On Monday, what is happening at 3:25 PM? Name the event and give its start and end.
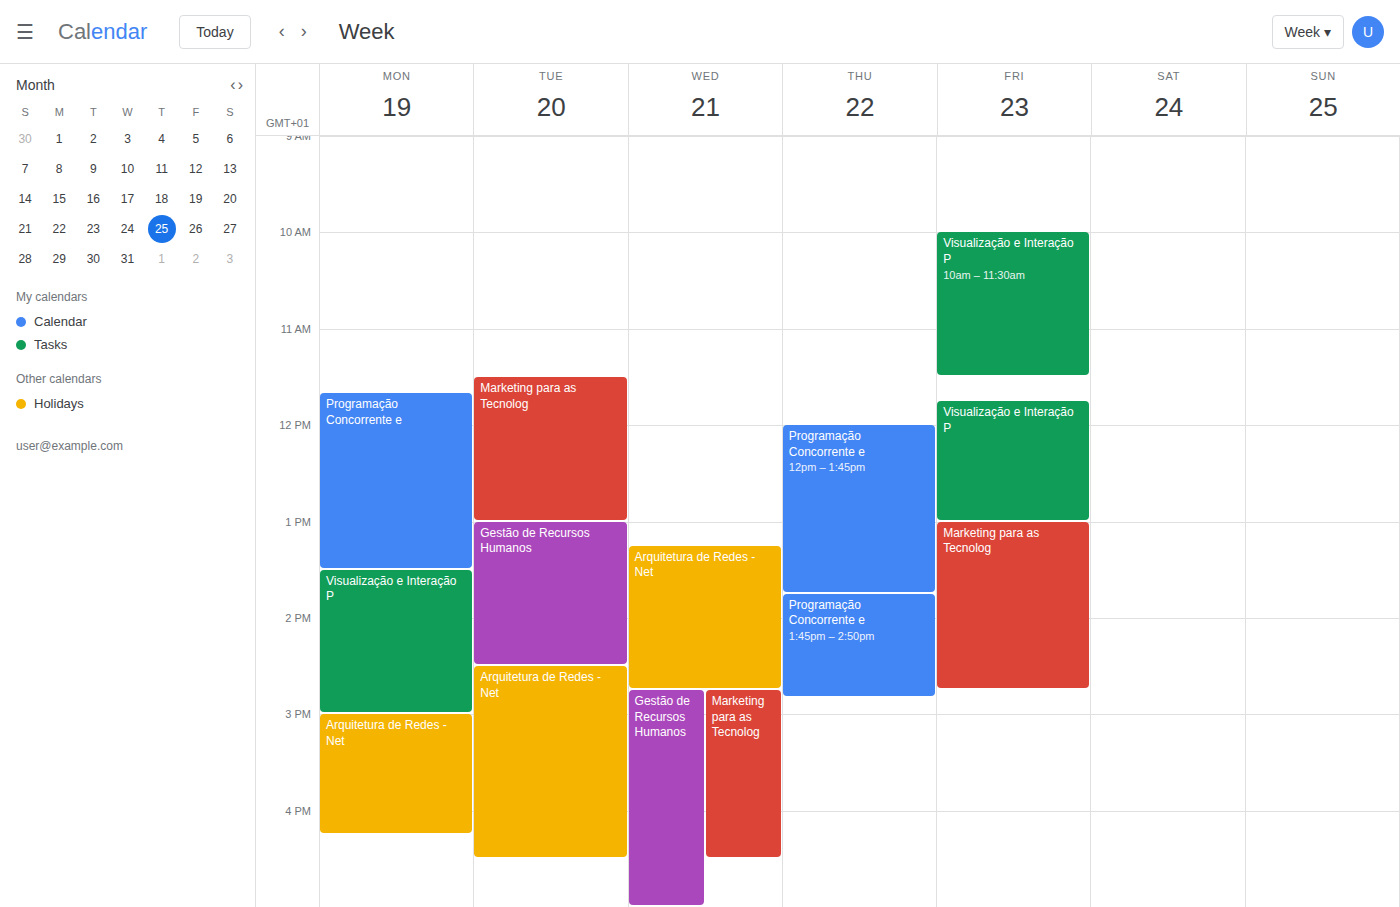
"Arquitetura de Redes - Net", 3:00 PM to 4:15 PM